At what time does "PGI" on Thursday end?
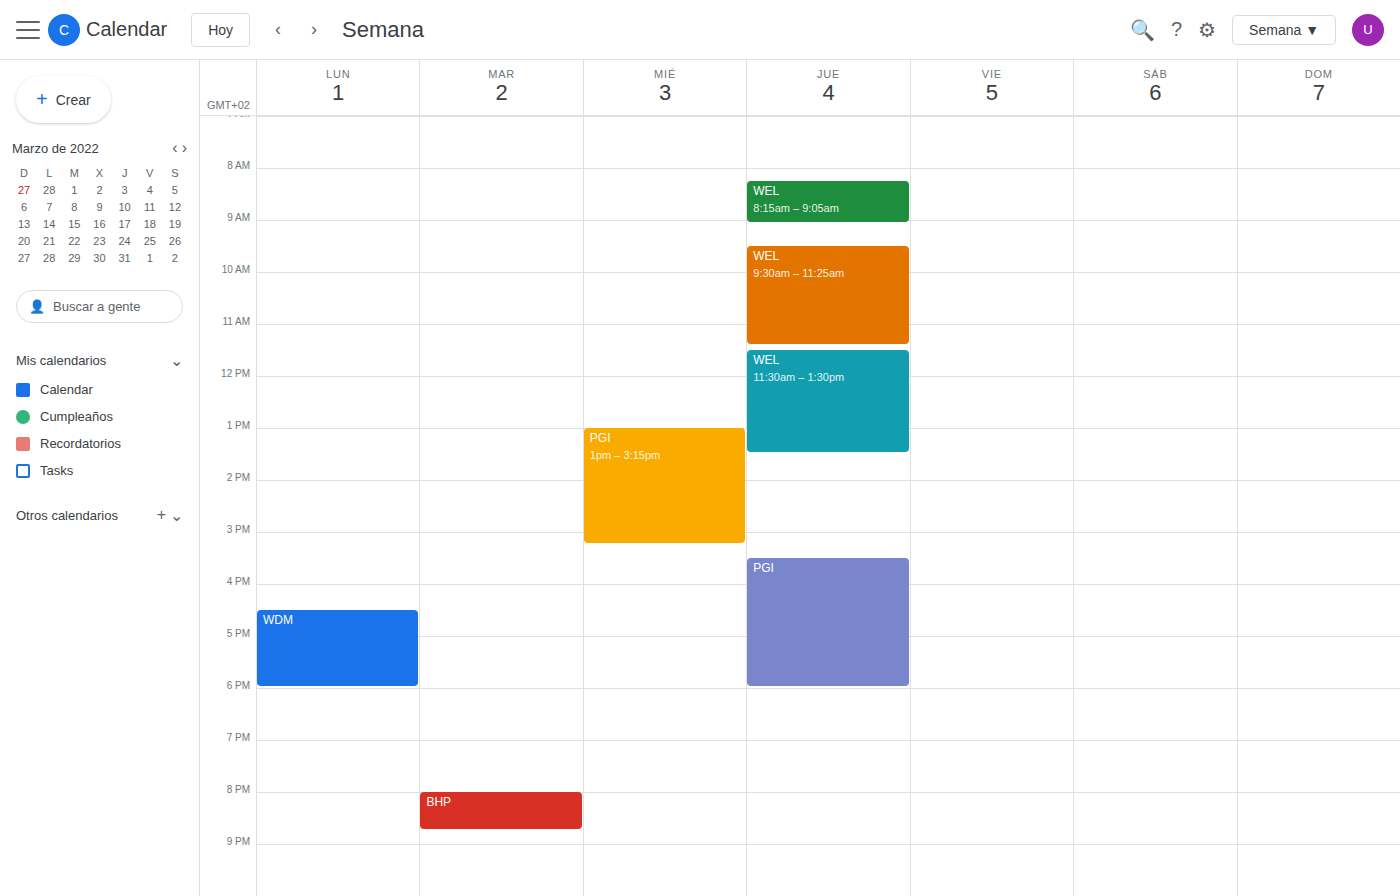
6:00 PM